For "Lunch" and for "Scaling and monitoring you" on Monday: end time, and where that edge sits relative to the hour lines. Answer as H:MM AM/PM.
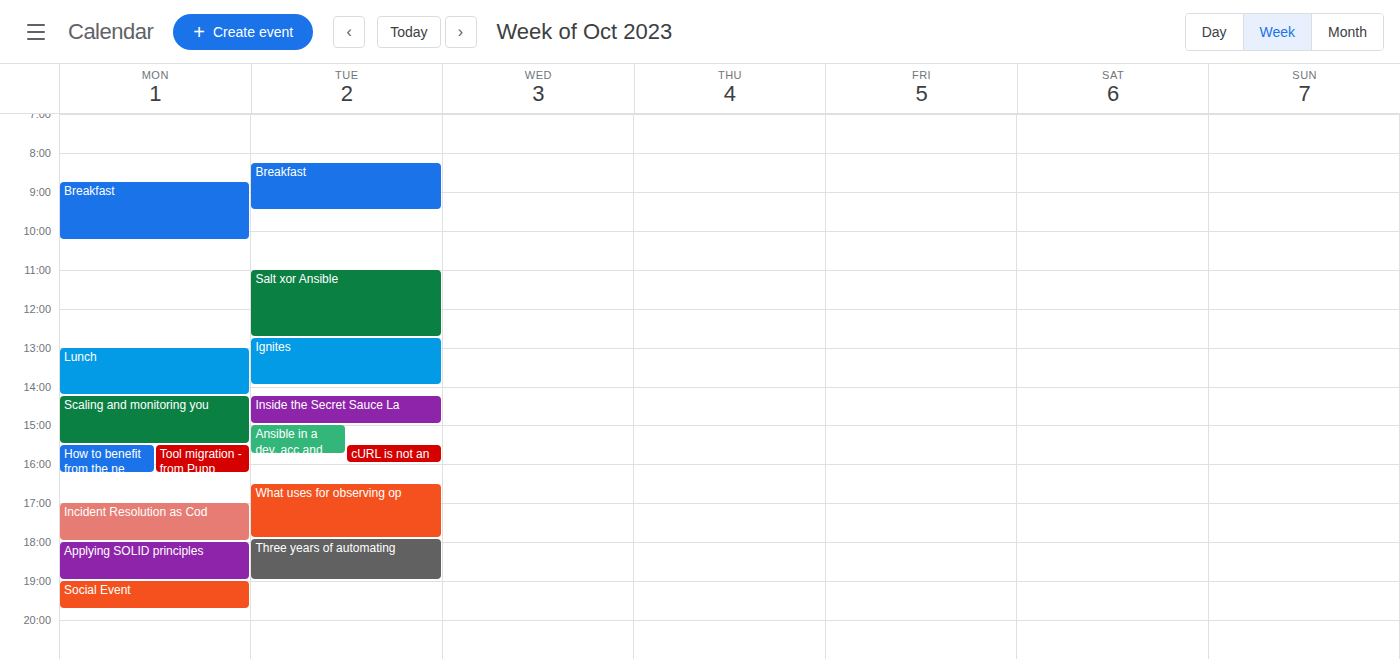
"Lunch": 2:15 PM, neither: a quarter of the way from the 2 PM line to the 3 PM line. "Scaling and monitoring you": 3:30 PM, halfway between the 3 PM and 4 PM lines.